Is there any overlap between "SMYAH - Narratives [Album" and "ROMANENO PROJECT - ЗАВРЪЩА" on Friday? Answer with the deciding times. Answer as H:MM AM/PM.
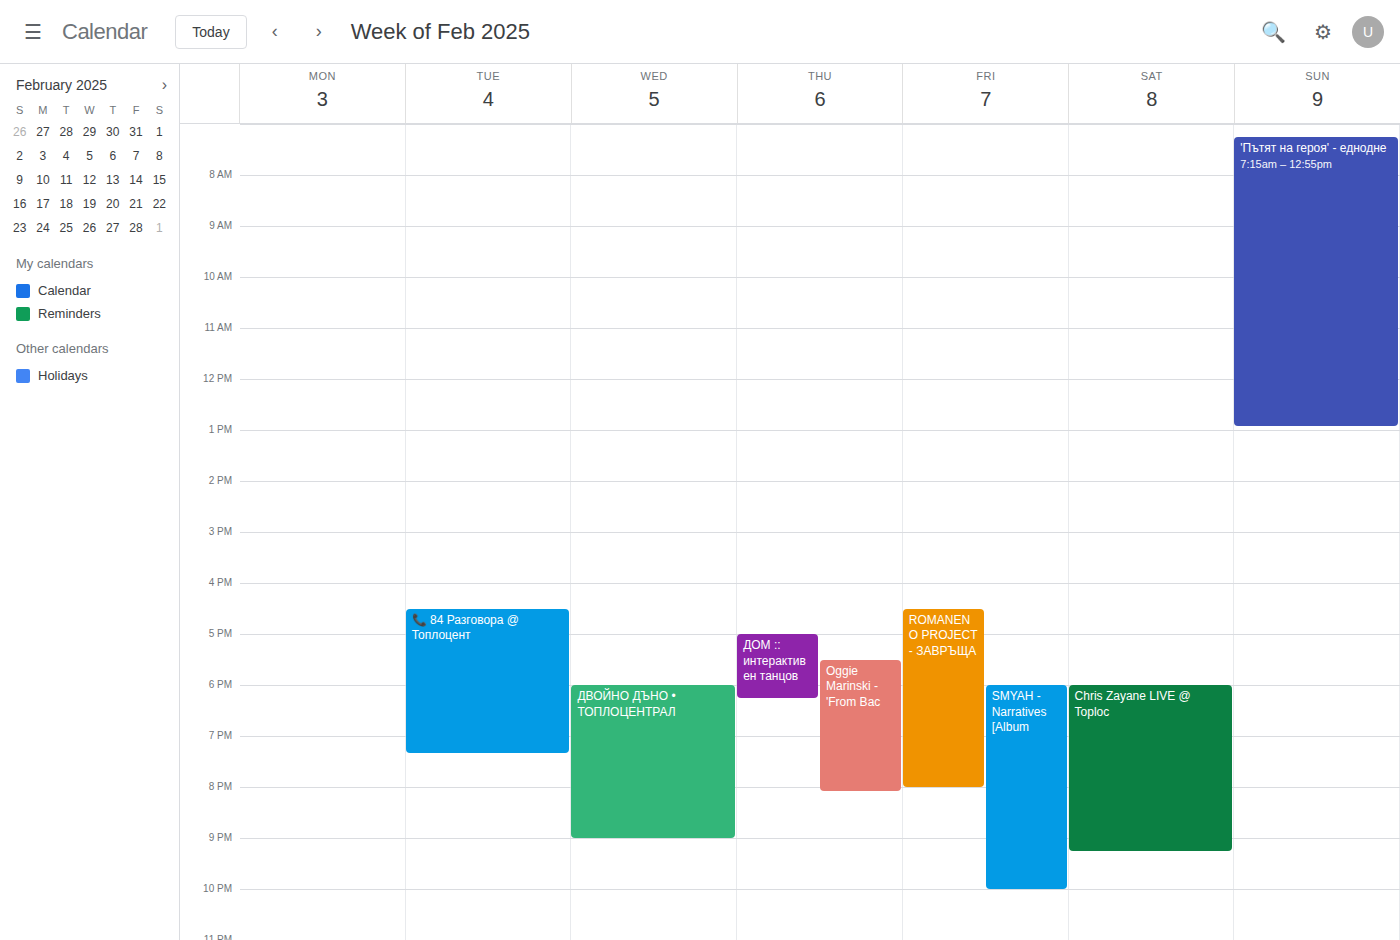
"SMYAH - Narratives [Album" starts at 6:00 PM, before "ROMANENO PROJECT - ЗАВРЪЩА" ends at 8:00 PM -- they overlap.